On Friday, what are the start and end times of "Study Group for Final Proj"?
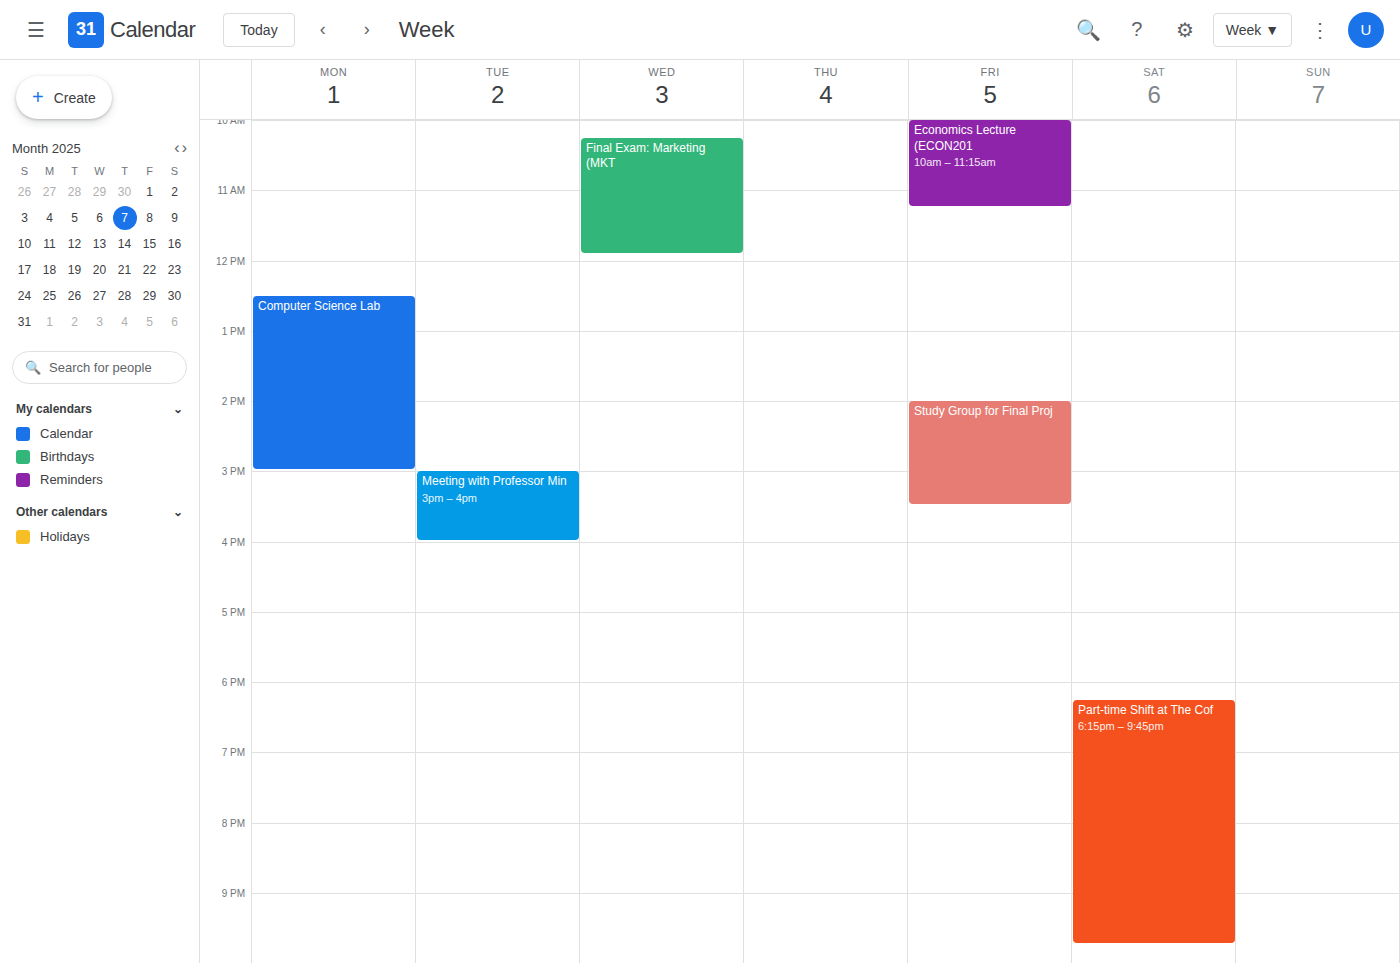
14:00 to 15:30